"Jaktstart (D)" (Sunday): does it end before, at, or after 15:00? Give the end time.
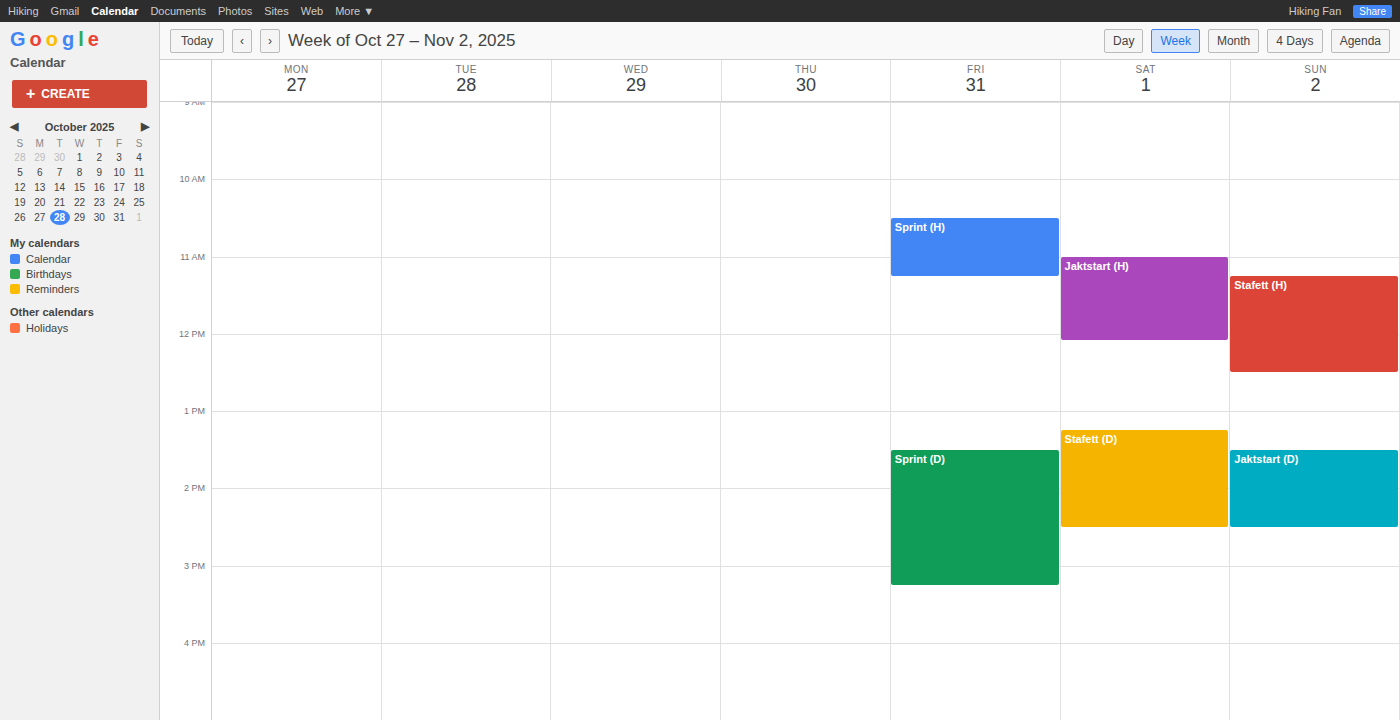
14:30 -- before 15:00, 30 minutes above the 15:00 line.